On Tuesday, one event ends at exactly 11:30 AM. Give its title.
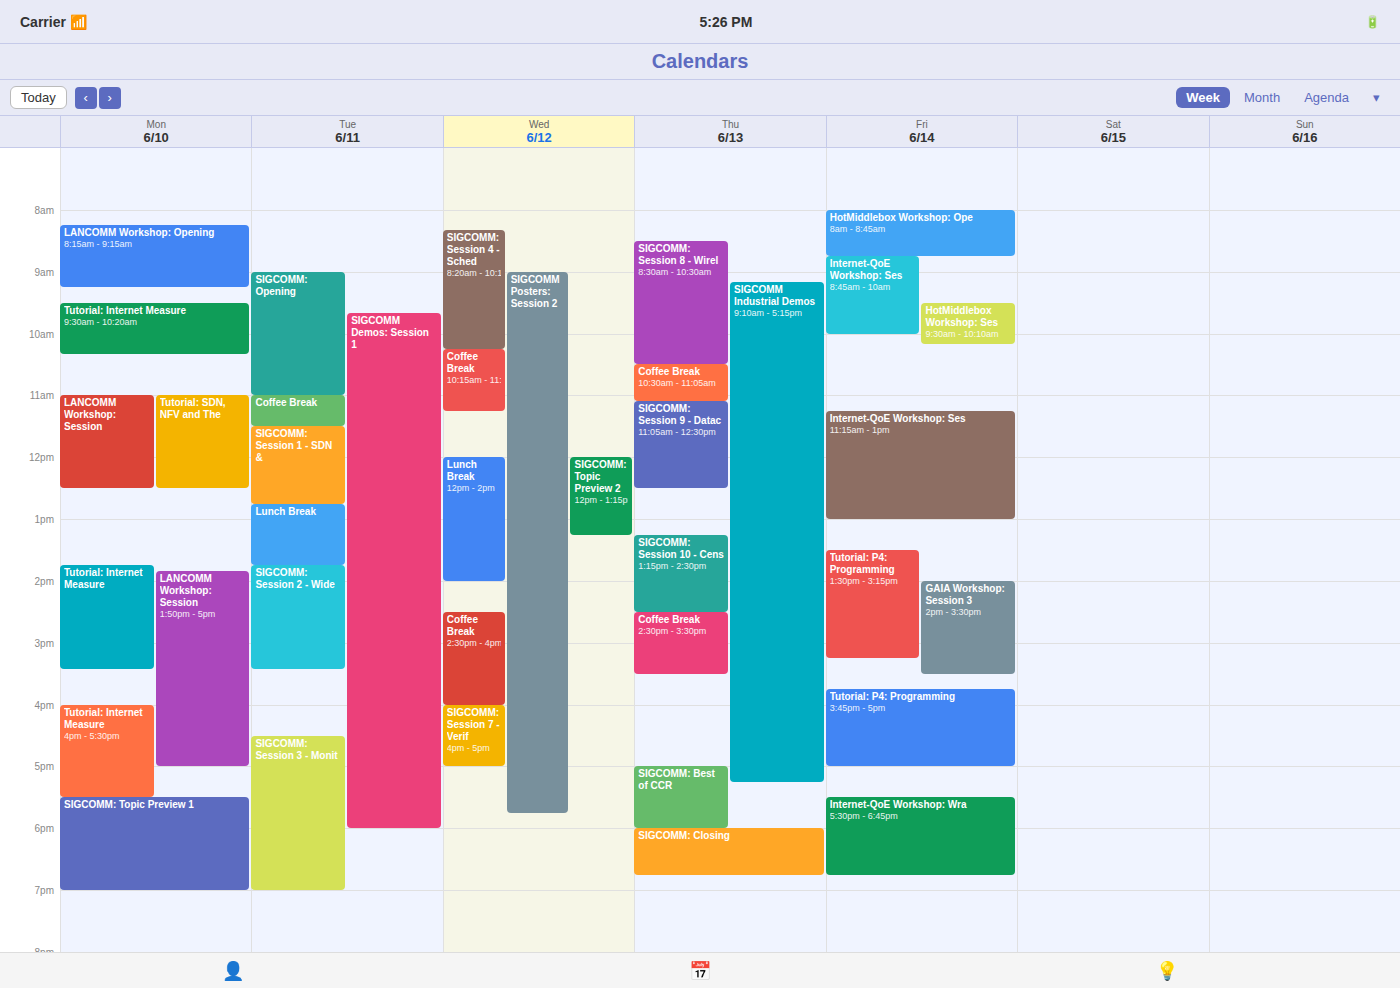
"Coffee Break"